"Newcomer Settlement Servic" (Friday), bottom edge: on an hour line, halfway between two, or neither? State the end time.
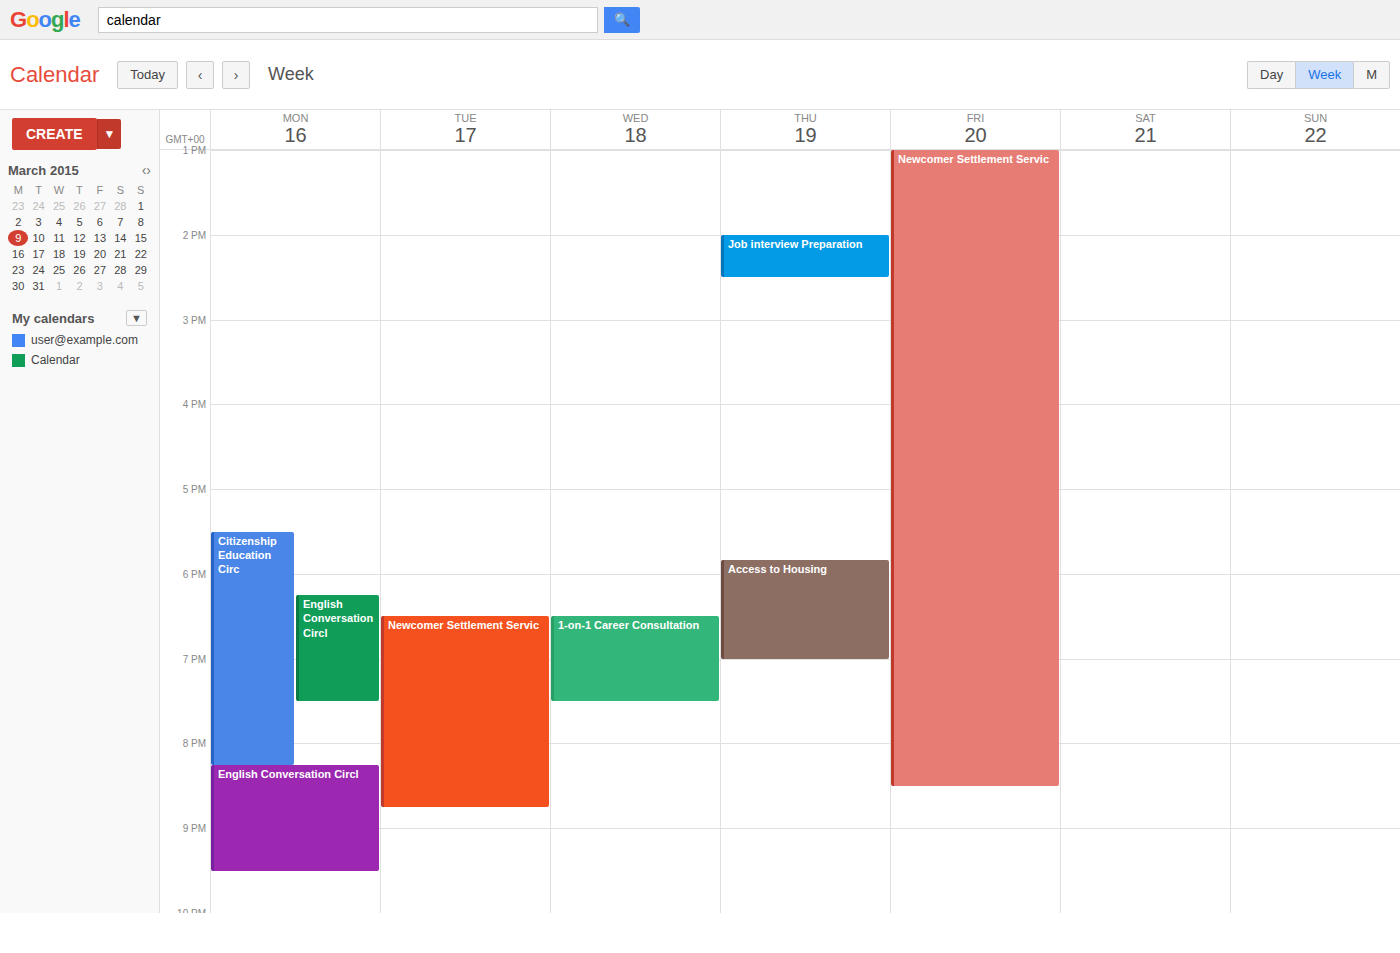
8:30 PM -- halfway between the 8 PM and 9 PM lines.